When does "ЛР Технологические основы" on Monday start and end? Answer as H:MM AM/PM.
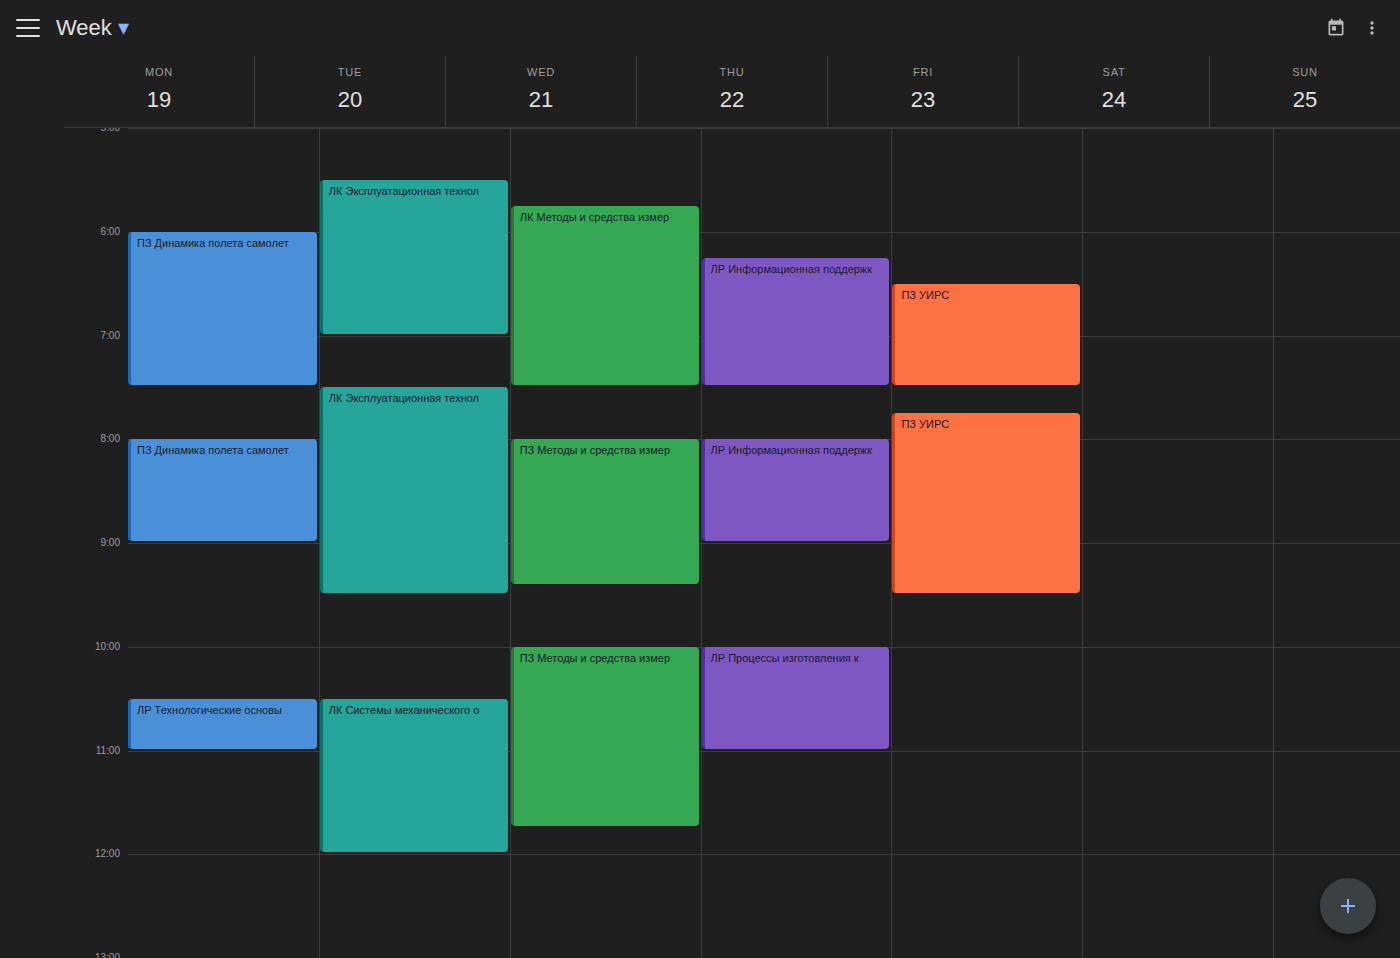
10:30 AM to 11:00 AM